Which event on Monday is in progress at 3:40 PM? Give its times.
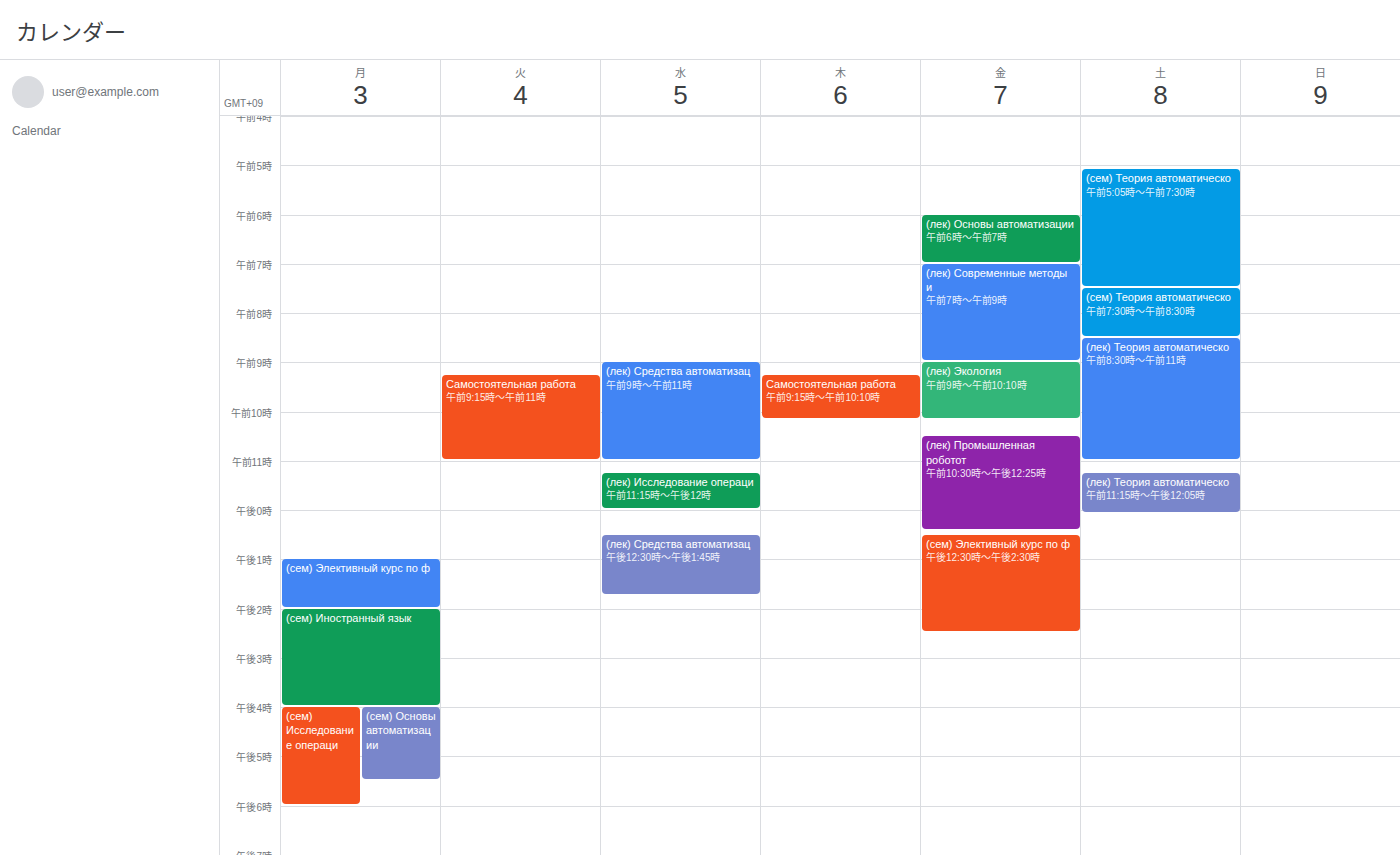
"(сем) Иностранный язык", 2:00 PM to 4:00 PM